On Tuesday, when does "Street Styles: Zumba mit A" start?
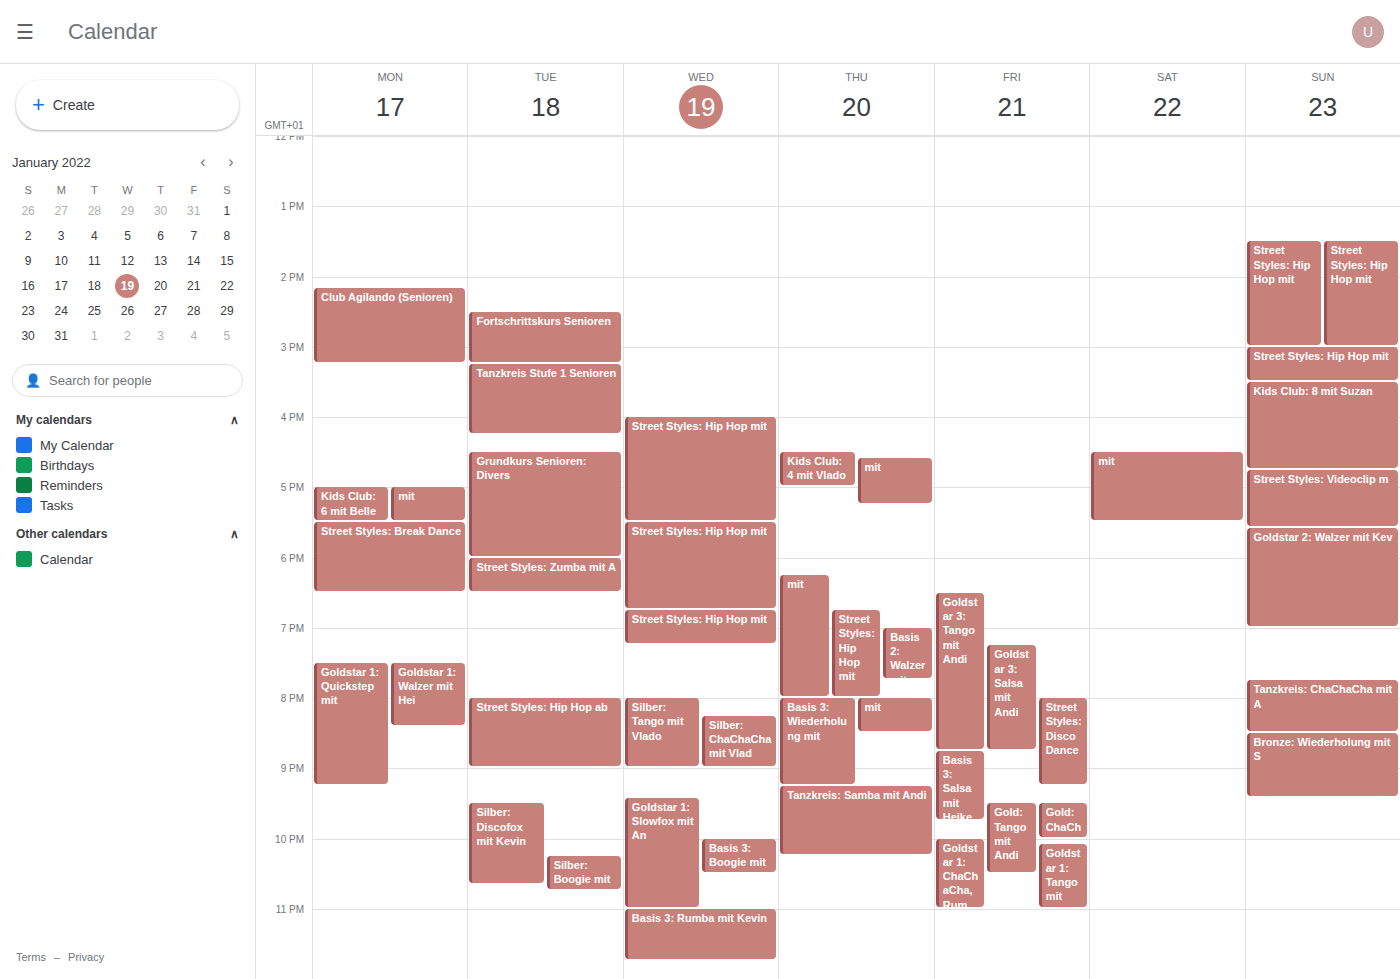
6:00 PM